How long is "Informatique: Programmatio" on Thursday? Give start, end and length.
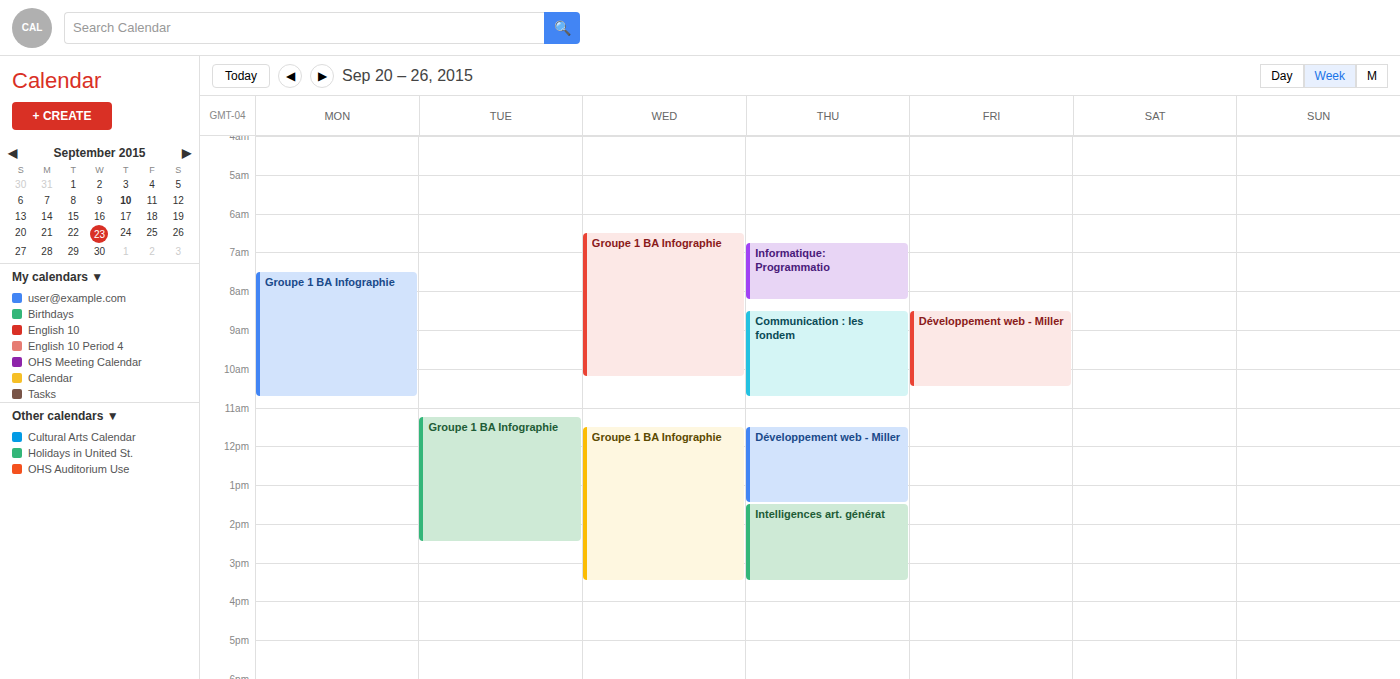
6:45 AM to 8:15 AM, 1 hour 30 minutes